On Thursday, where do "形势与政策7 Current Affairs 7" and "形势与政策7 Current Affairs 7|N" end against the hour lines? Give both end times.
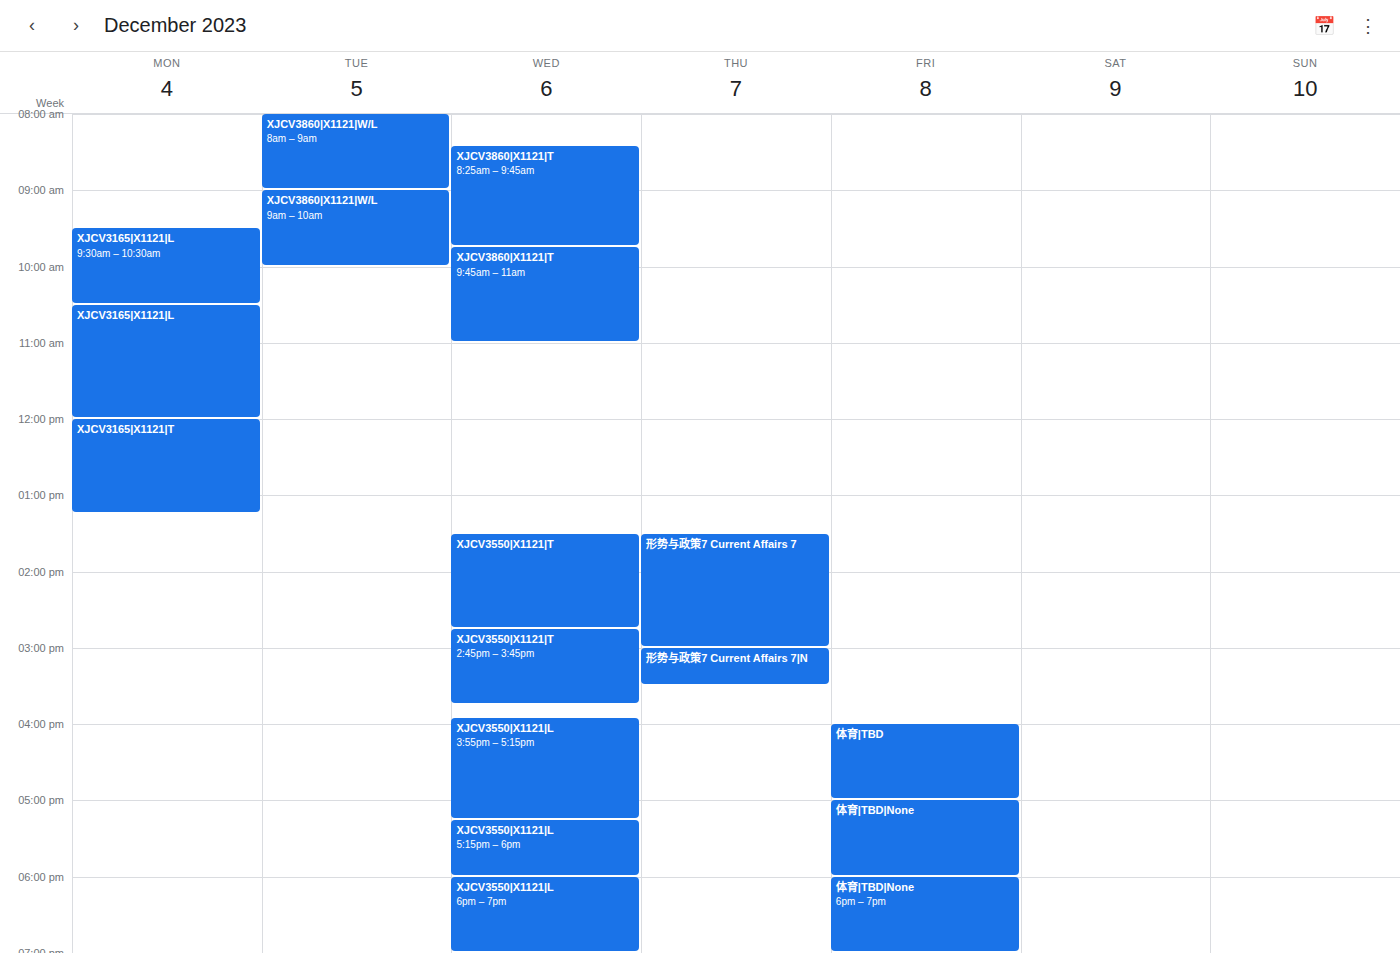
"形势与政策7 Current Affairs 7": 3:00 PM, exactly on the 3 PM line. "形势与政策7 Current Affairs 7|N": 3:30 PM, halfway between the 3 PM and 4 PM lines.